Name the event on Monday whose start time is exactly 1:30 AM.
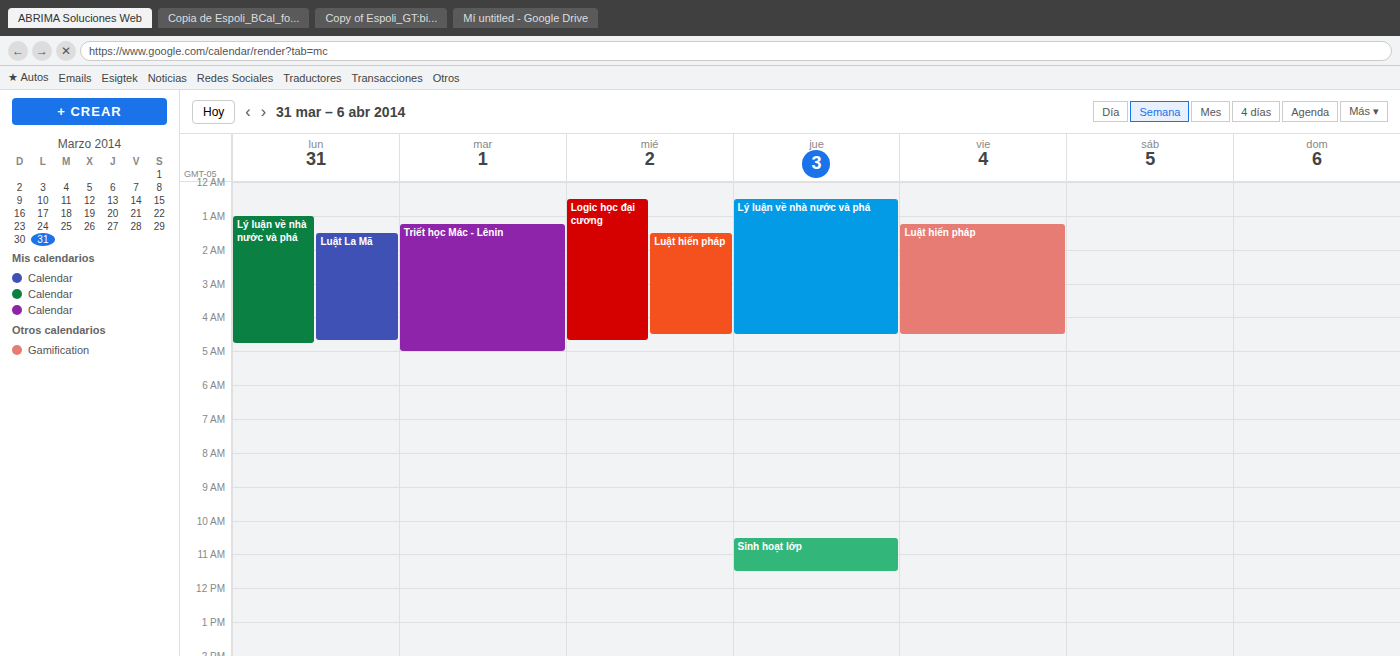
"Luật La Mã"